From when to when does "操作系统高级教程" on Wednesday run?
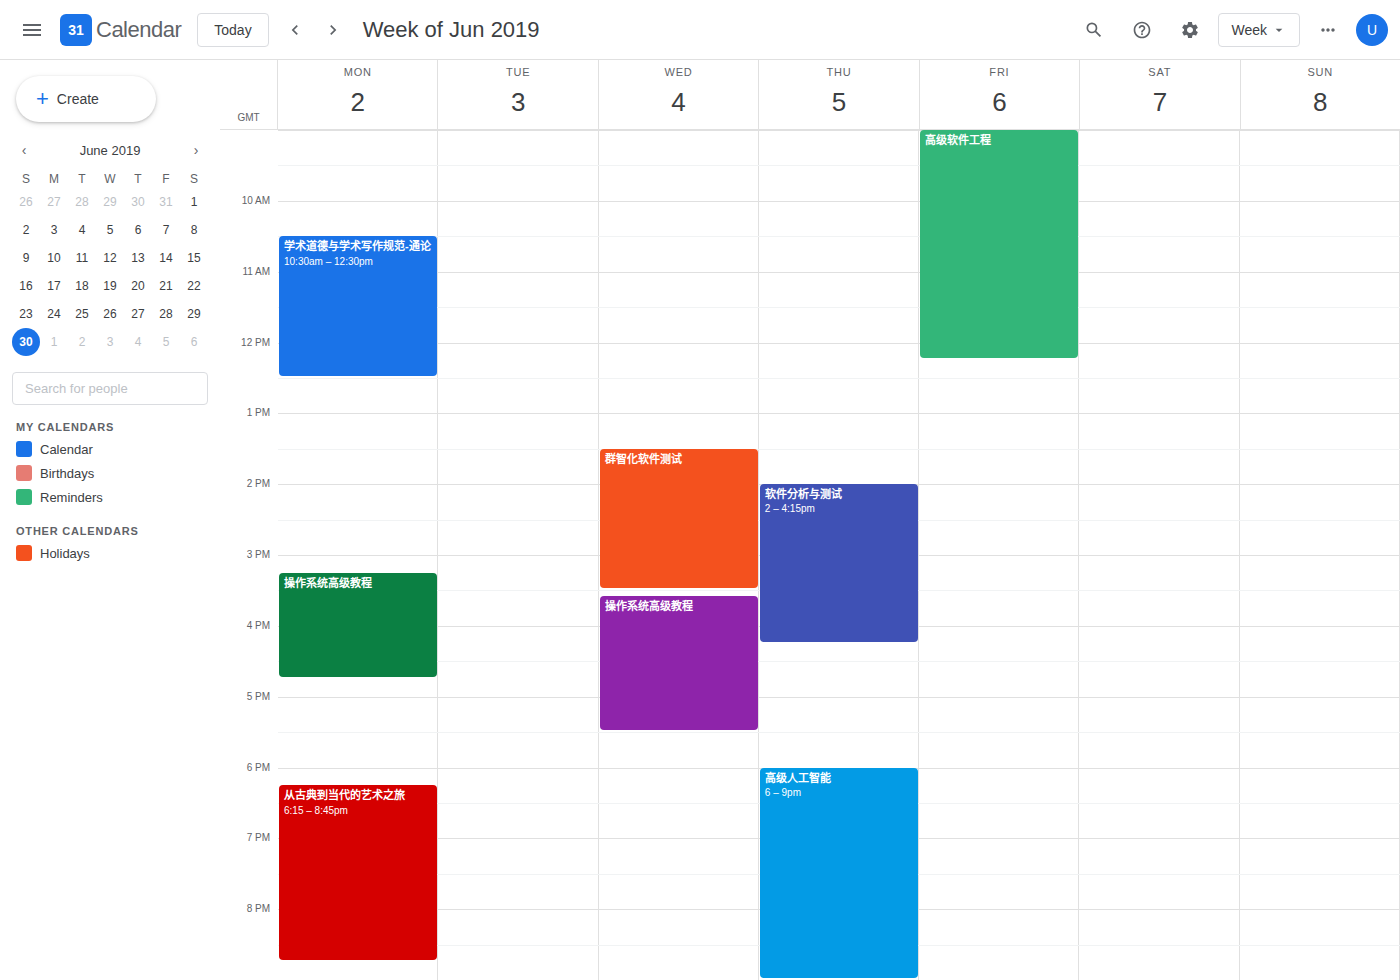
3:35 PM to 5:30 PM